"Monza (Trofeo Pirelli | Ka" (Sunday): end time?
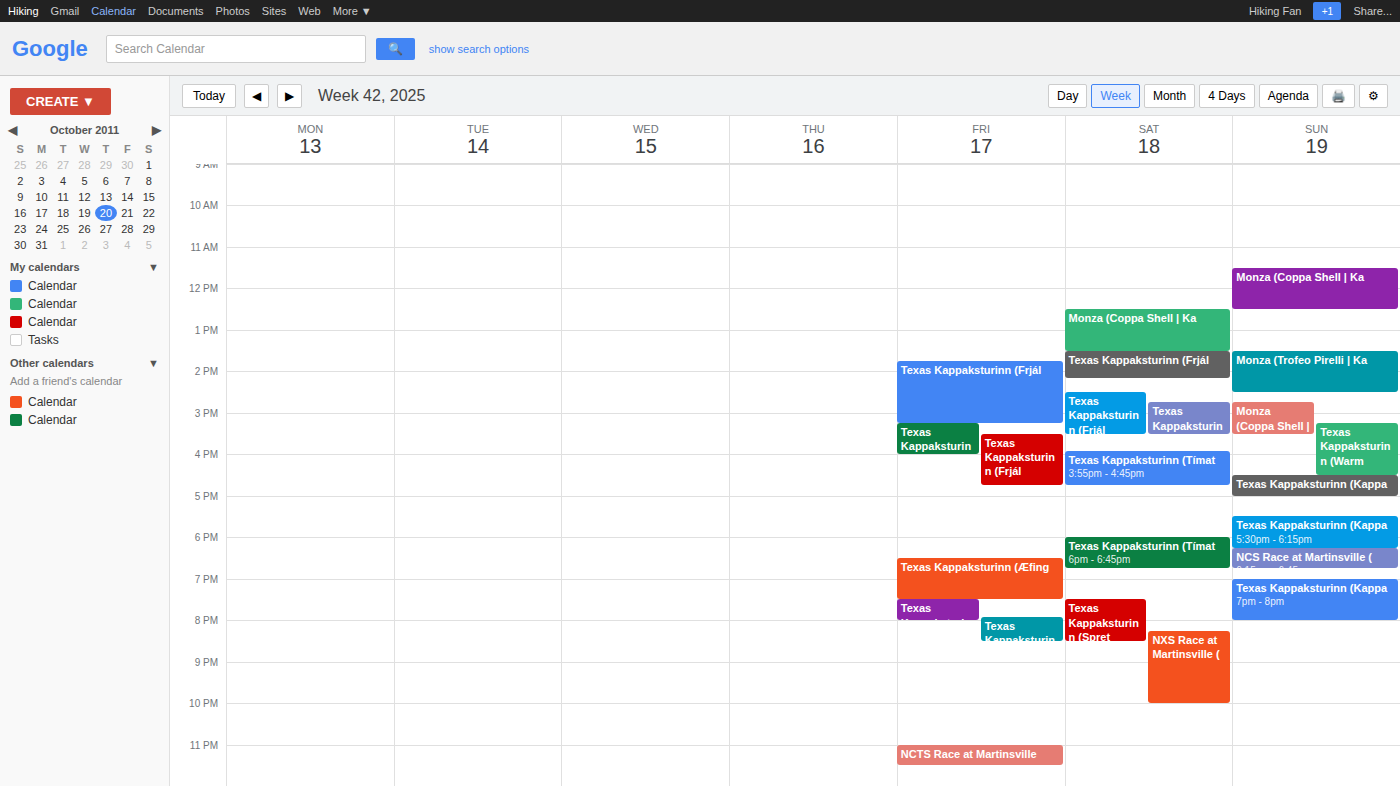
2:30 PM